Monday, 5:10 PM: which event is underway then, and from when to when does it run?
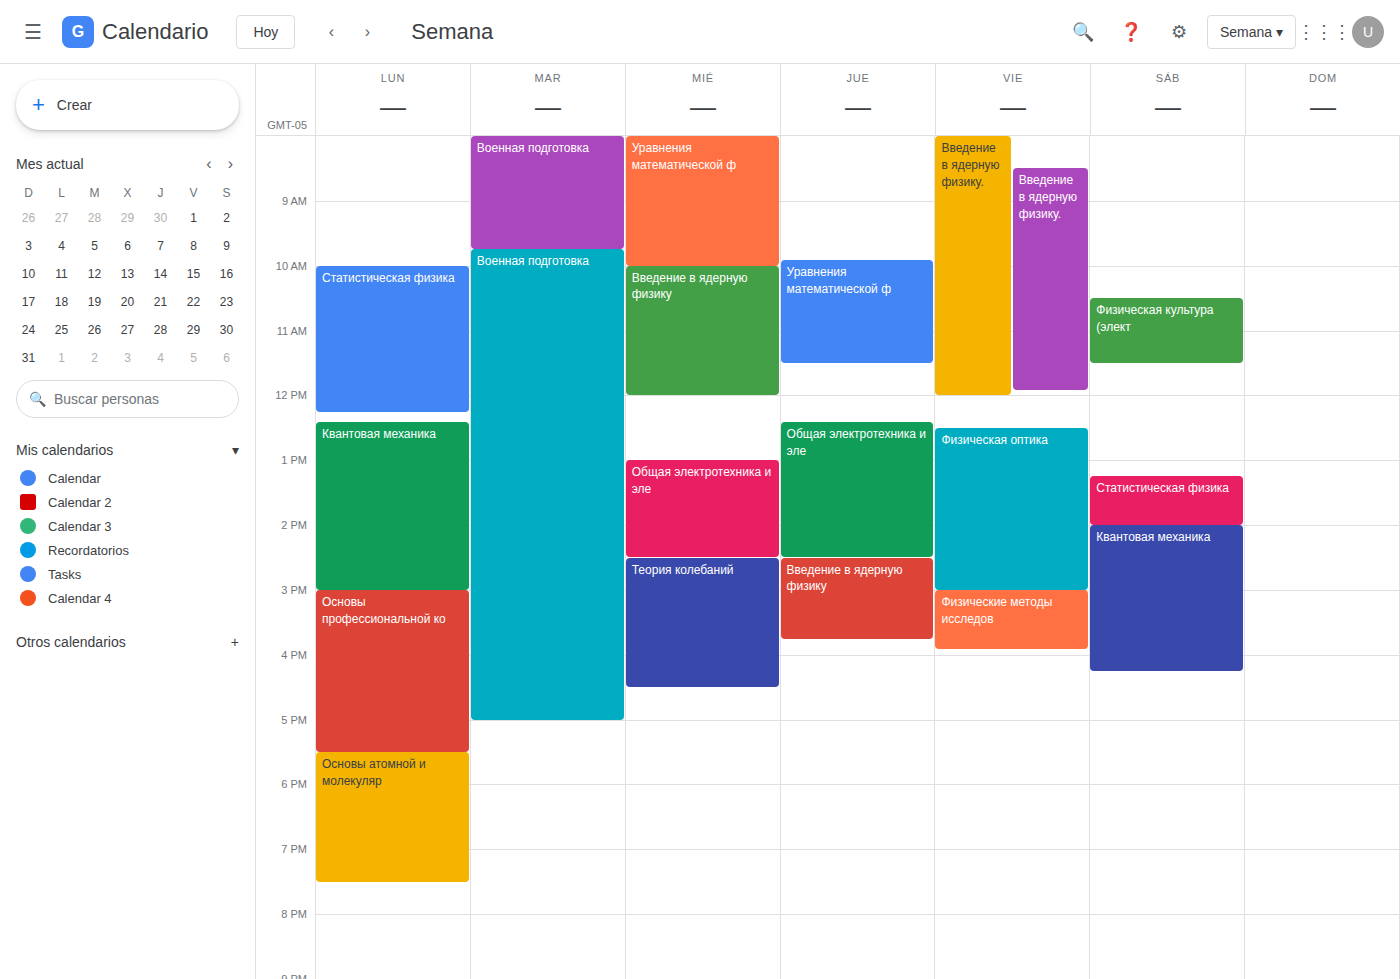
"Основы профессиональной ко", 3:00 PM to 5:30 PM